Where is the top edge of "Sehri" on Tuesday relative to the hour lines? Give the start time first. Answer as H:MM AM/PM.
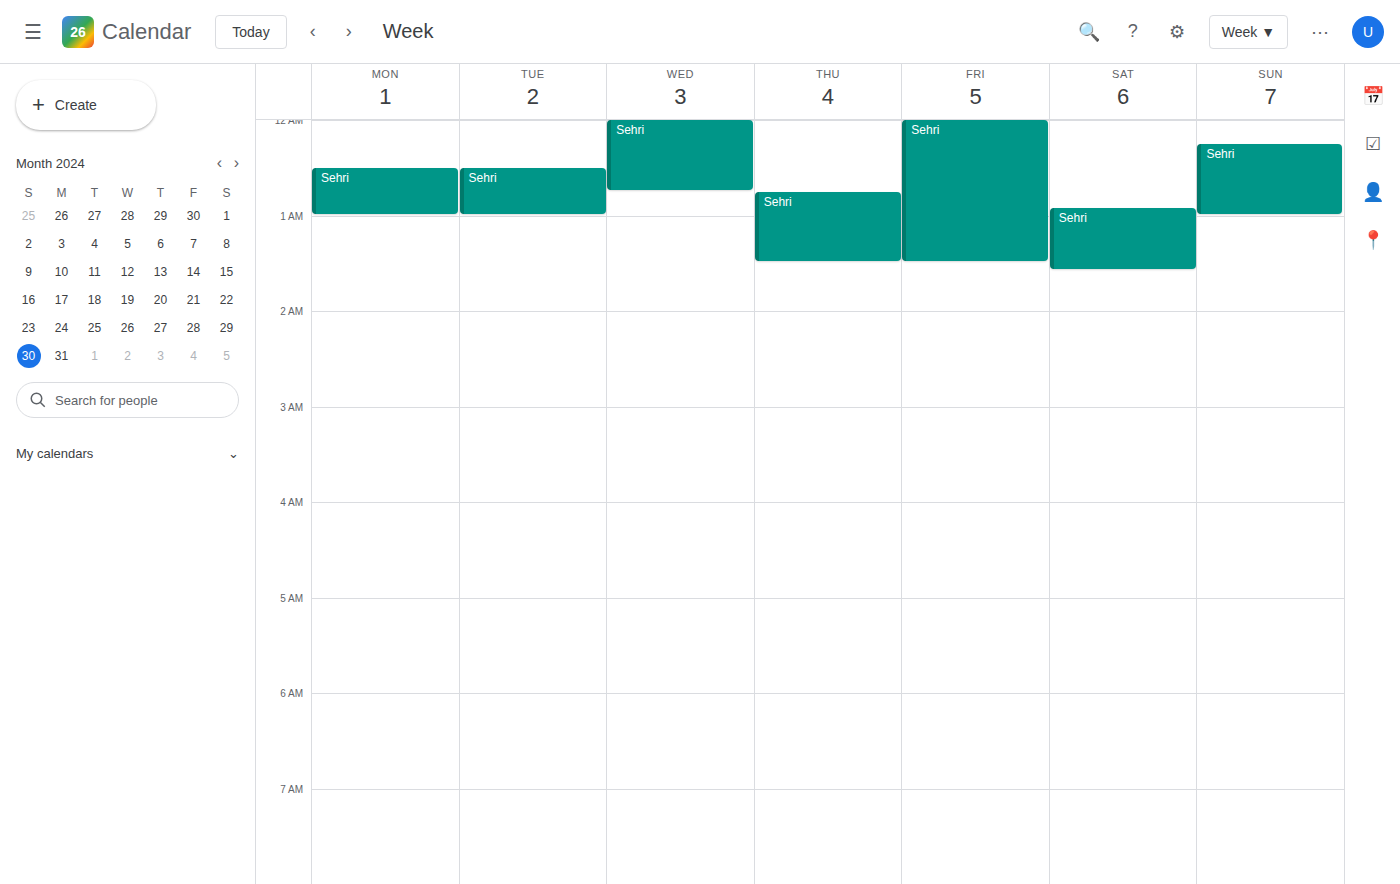
12:30 AM -- halfway between the 12 AM and 1 AM lines.